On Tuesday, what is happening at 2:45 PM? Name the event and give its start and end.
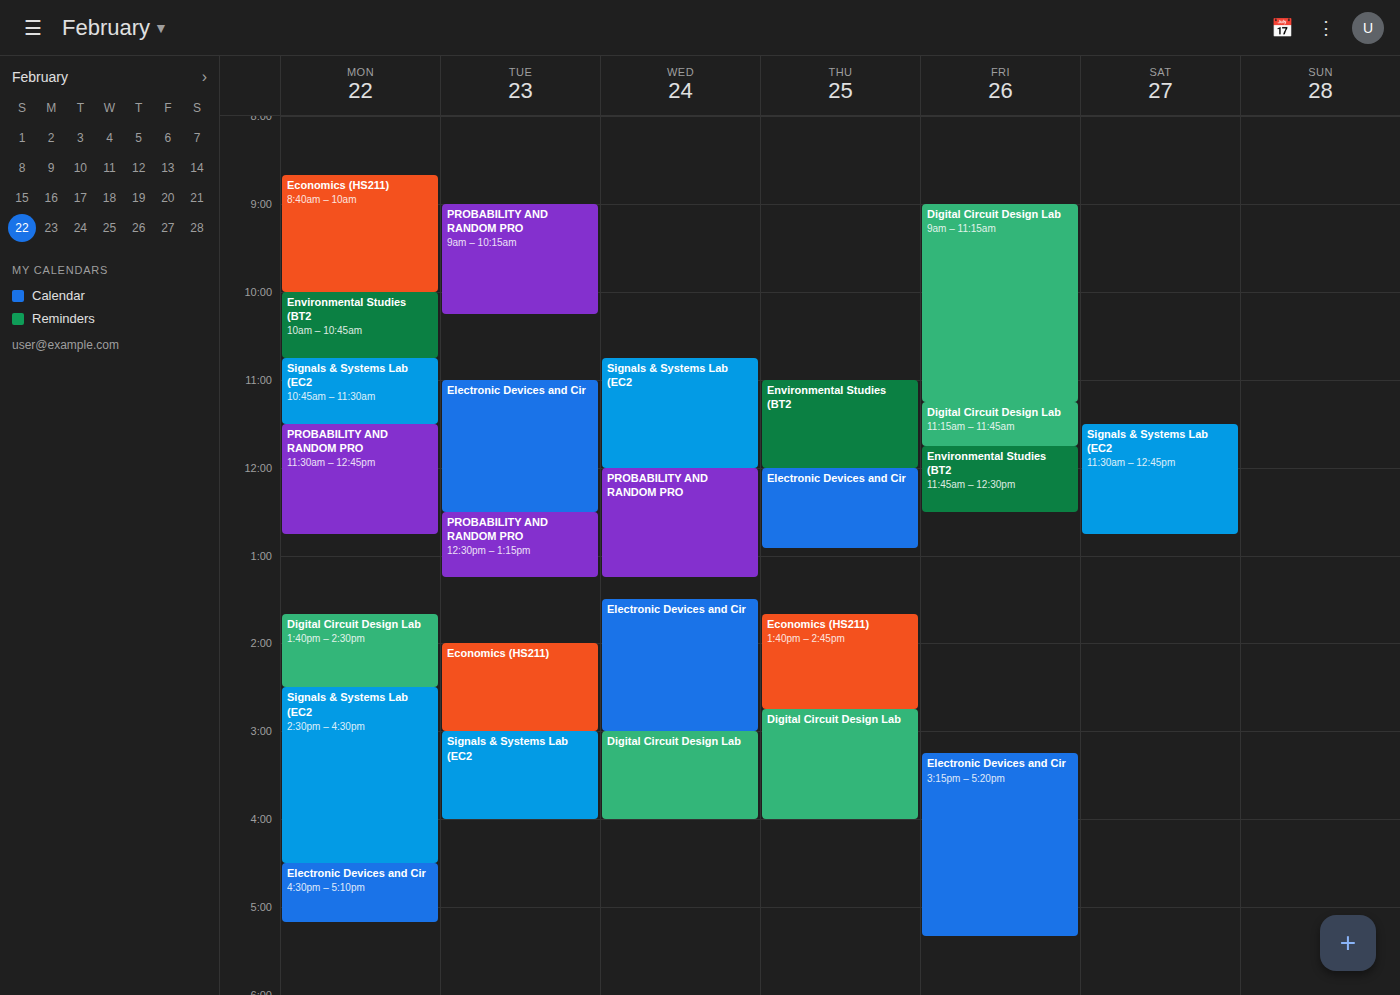
"Economics (HS211)", 2:00 PM to 3:00 PM